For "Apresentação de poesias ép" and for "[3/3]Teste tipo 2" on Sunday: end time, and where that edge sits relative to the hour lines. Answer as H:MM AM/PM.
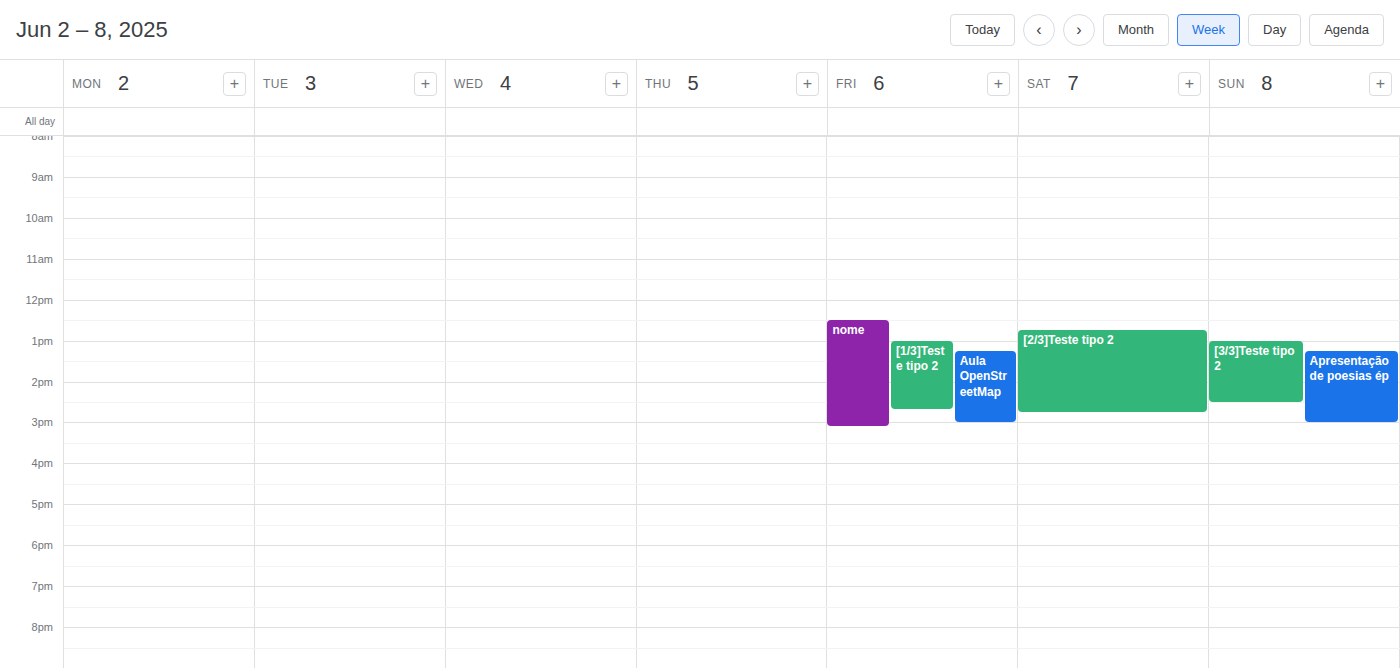
"Apresentação de poesias ép": 3:00 PM, exactly on the 3 PM line. "[3/3]Teste tipo 2": 2:30 PM, halfway between the 2 PM and 3 PM lines.